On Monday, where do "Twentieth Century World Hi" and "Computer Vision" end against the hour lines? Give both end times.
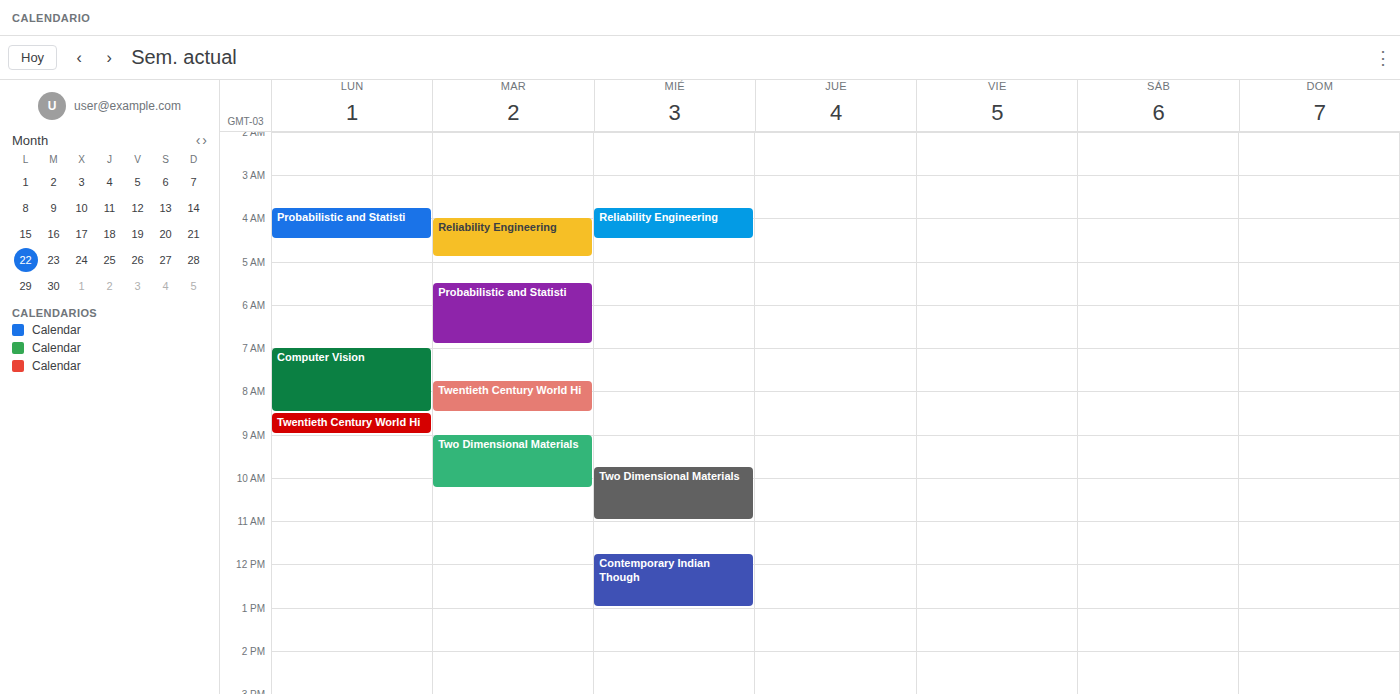
"Twentieth Century World Hi": 9:00 AM, exactly on the 9 AM line. "Computer Vision": 8:30 AM, halfway between the 8 AM and 9 AM lines.